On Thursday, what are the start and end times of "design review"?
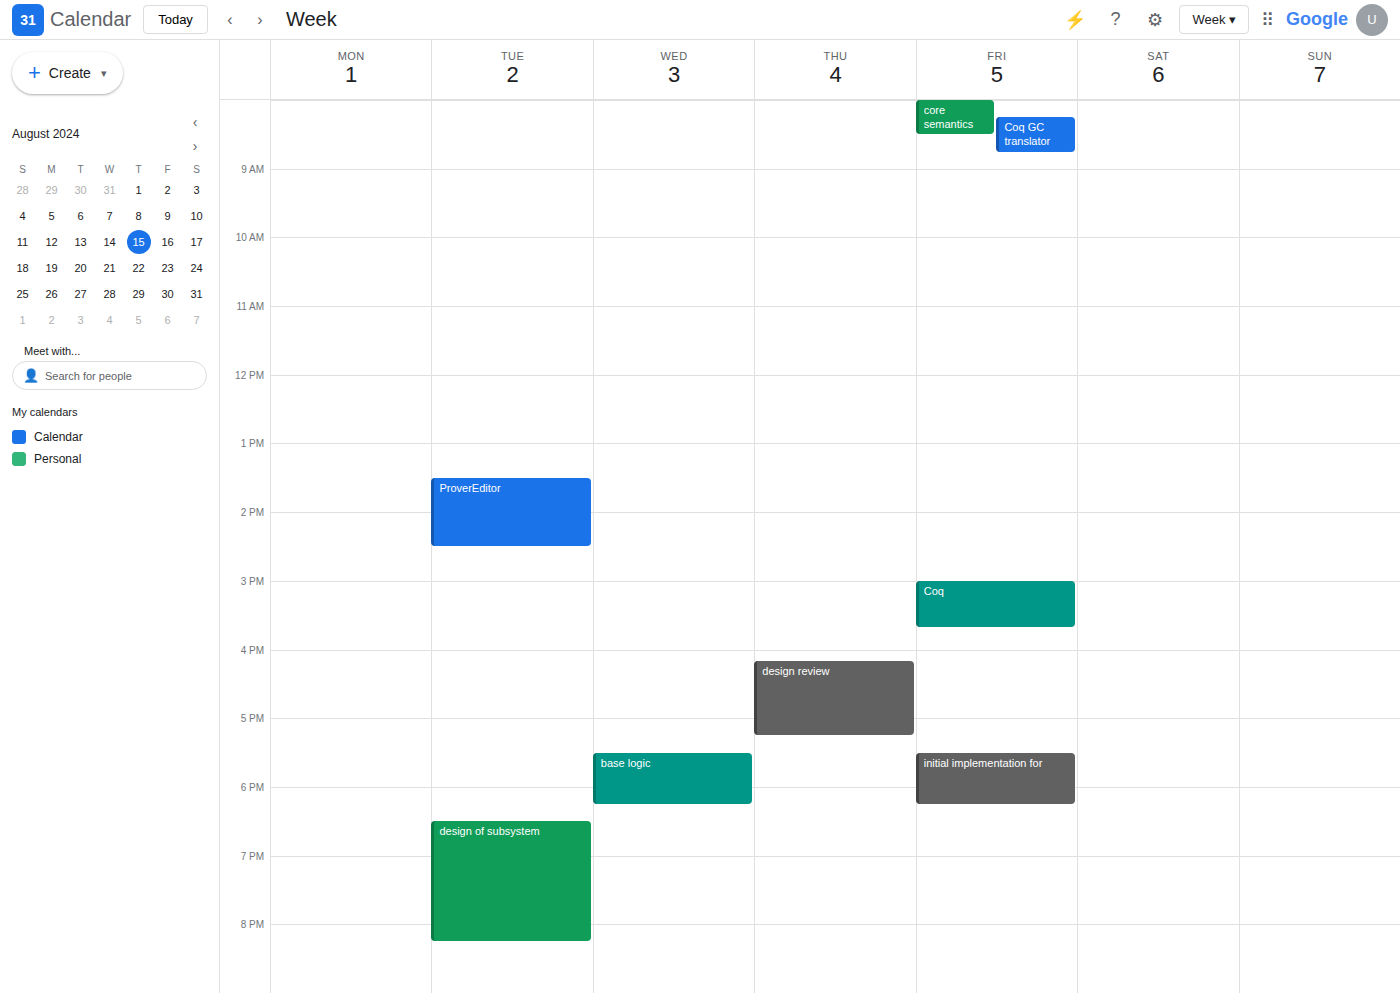
4:10 PM to 5:15 PM